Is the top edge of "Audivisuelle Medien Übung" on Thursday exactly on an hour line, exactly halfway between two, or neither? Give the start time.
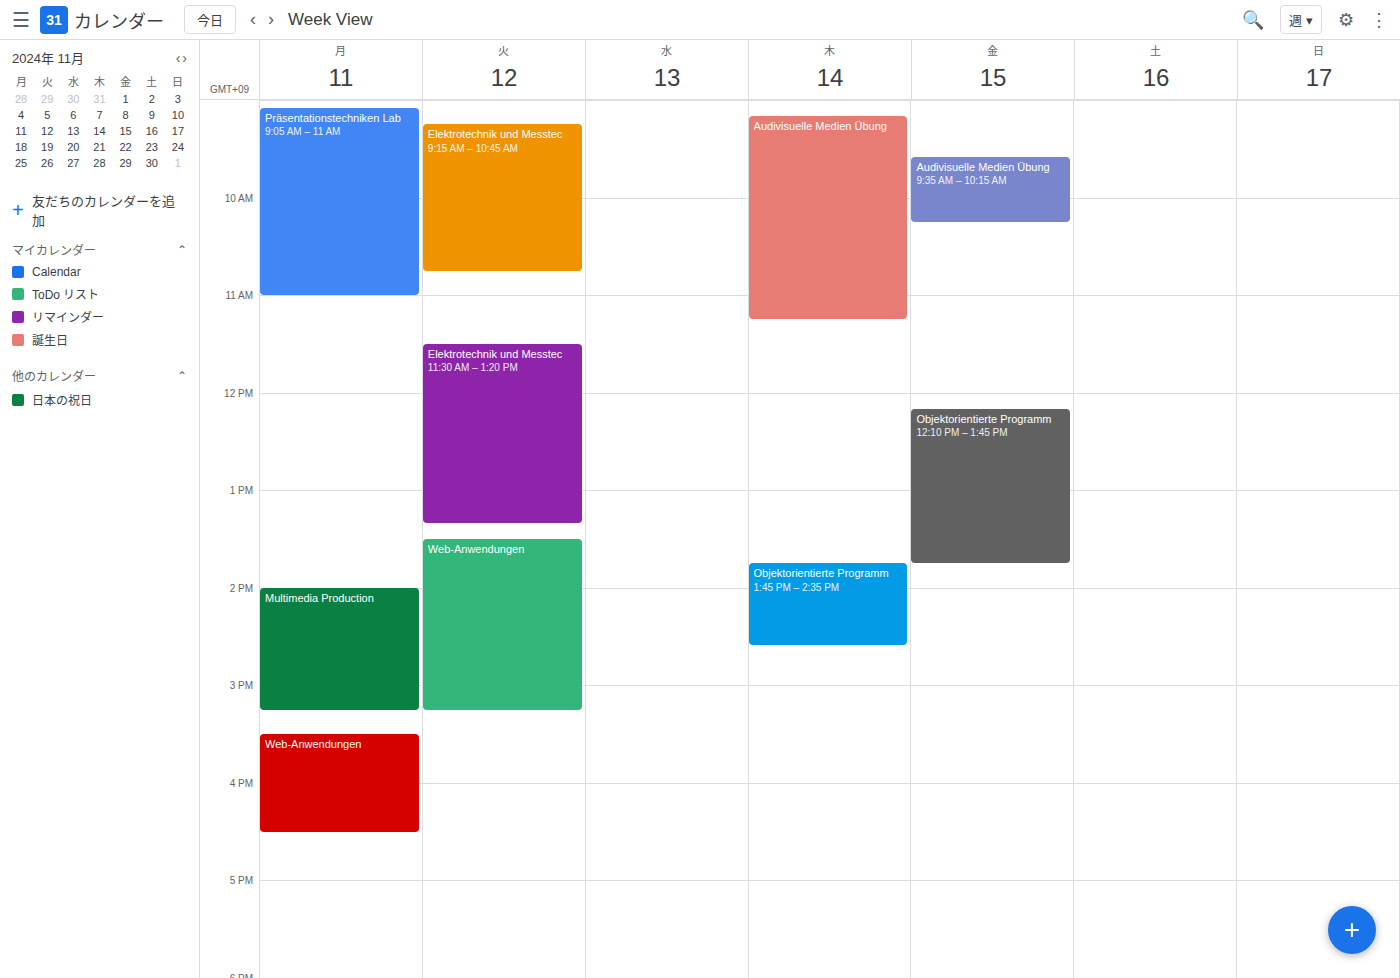
9:10 AM -- neither: 10 minutes below the 9 AM line and 50 minutes above the 10 AM line.